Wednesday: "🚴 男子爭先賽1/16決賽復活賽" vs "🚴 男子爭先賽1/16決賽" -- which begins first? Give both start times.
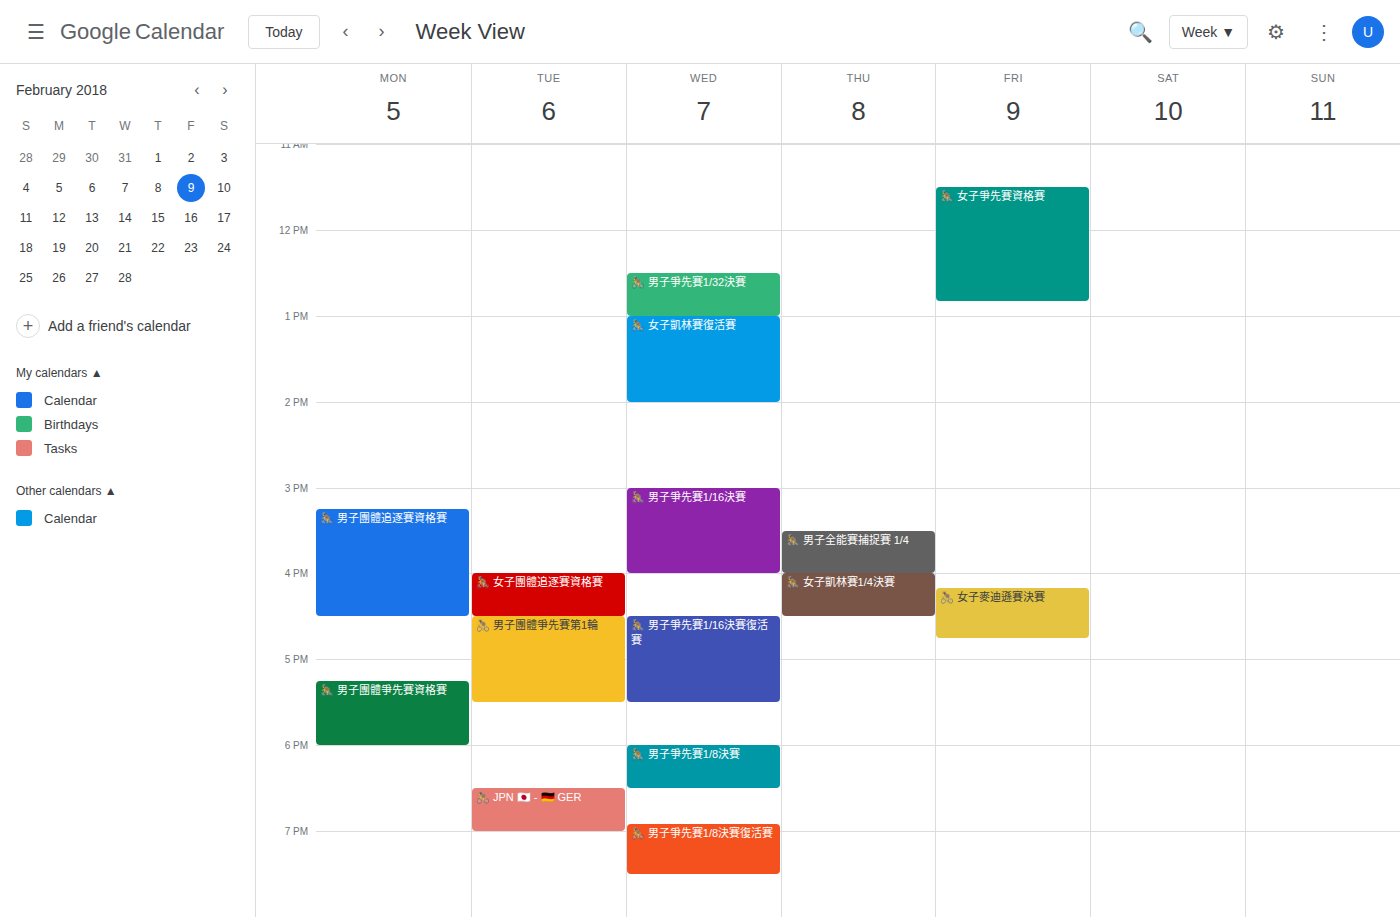
"🚴 男子爭先賽1/16決賽" 3:00 PM; "🚴 男子爭先賽1/16決賽復活賽" 4:30 PM.